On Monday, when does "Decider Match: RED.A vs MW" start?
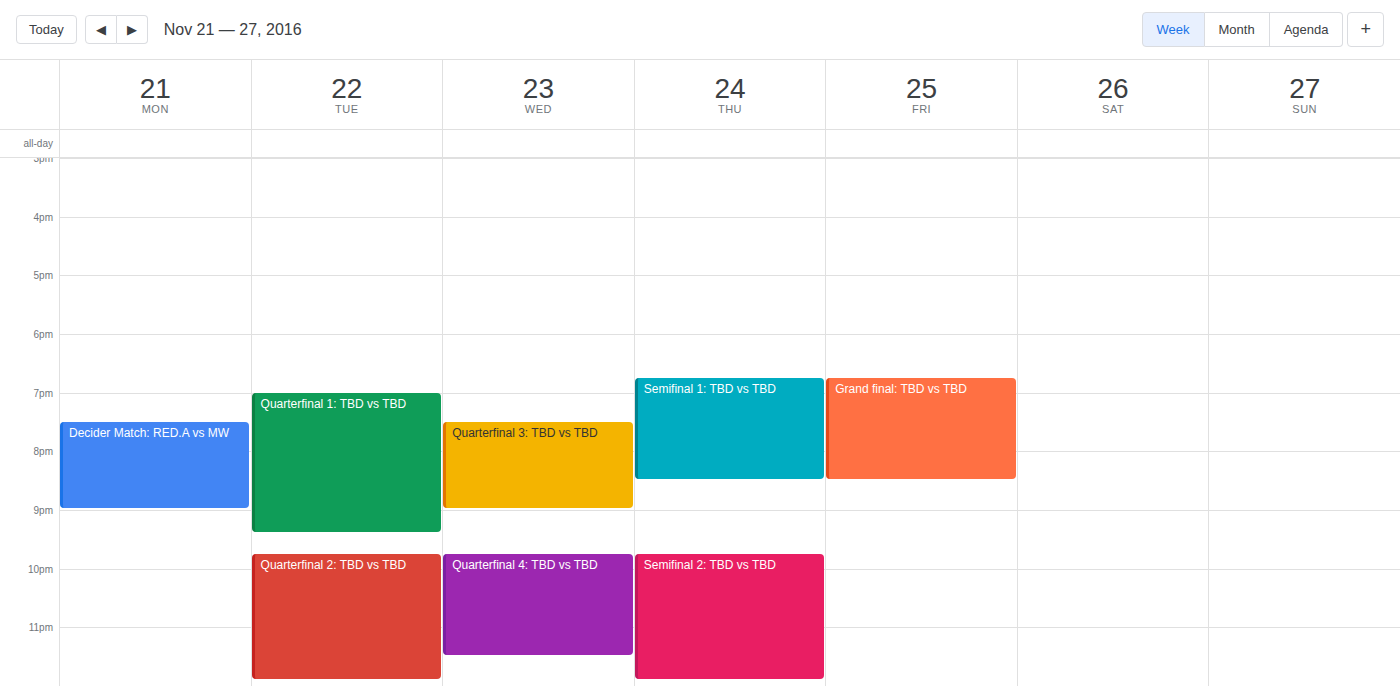
7:30 PM